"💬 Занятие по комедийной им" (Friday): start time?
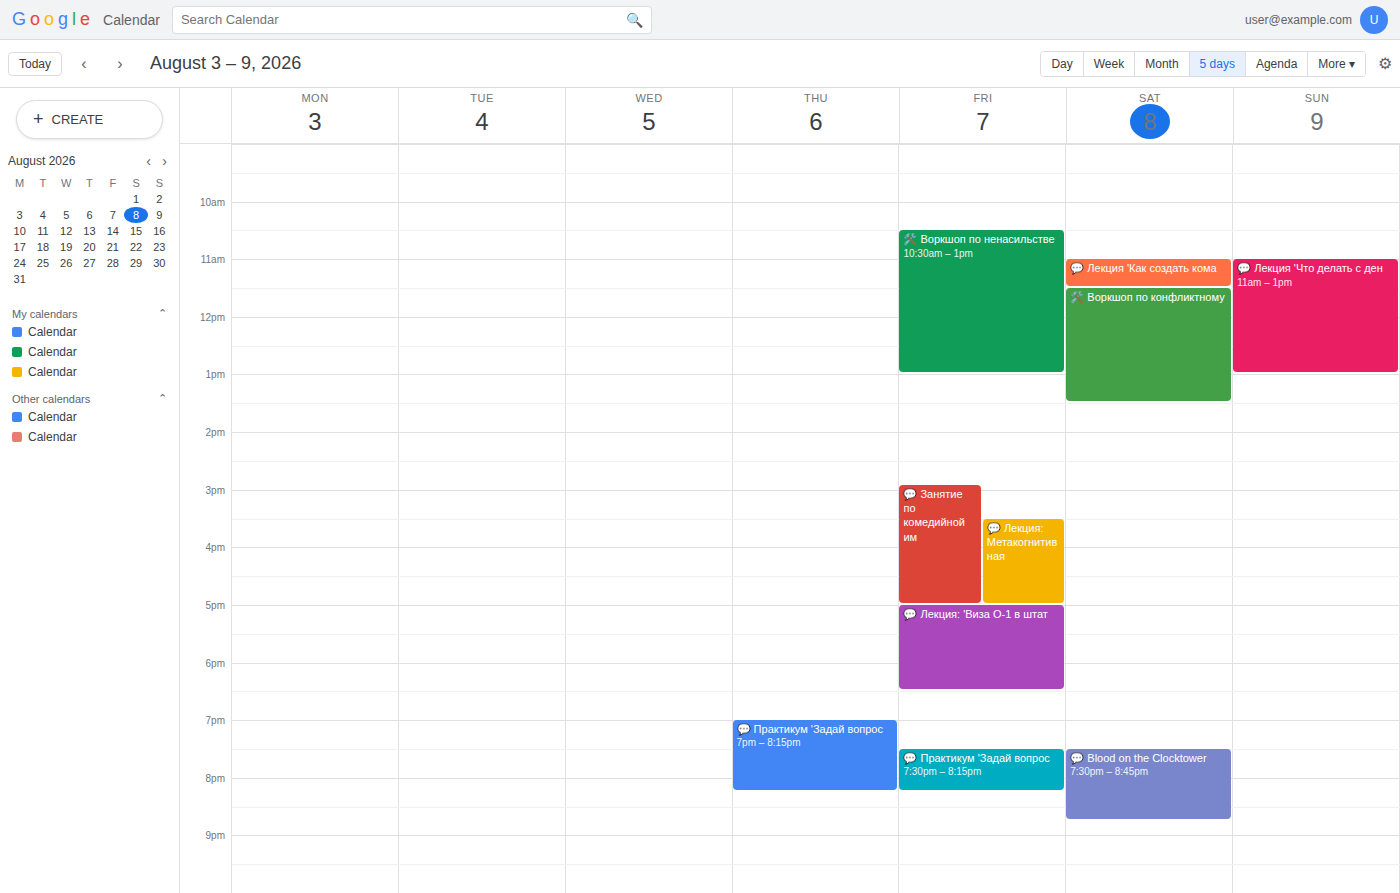
2:55 PM